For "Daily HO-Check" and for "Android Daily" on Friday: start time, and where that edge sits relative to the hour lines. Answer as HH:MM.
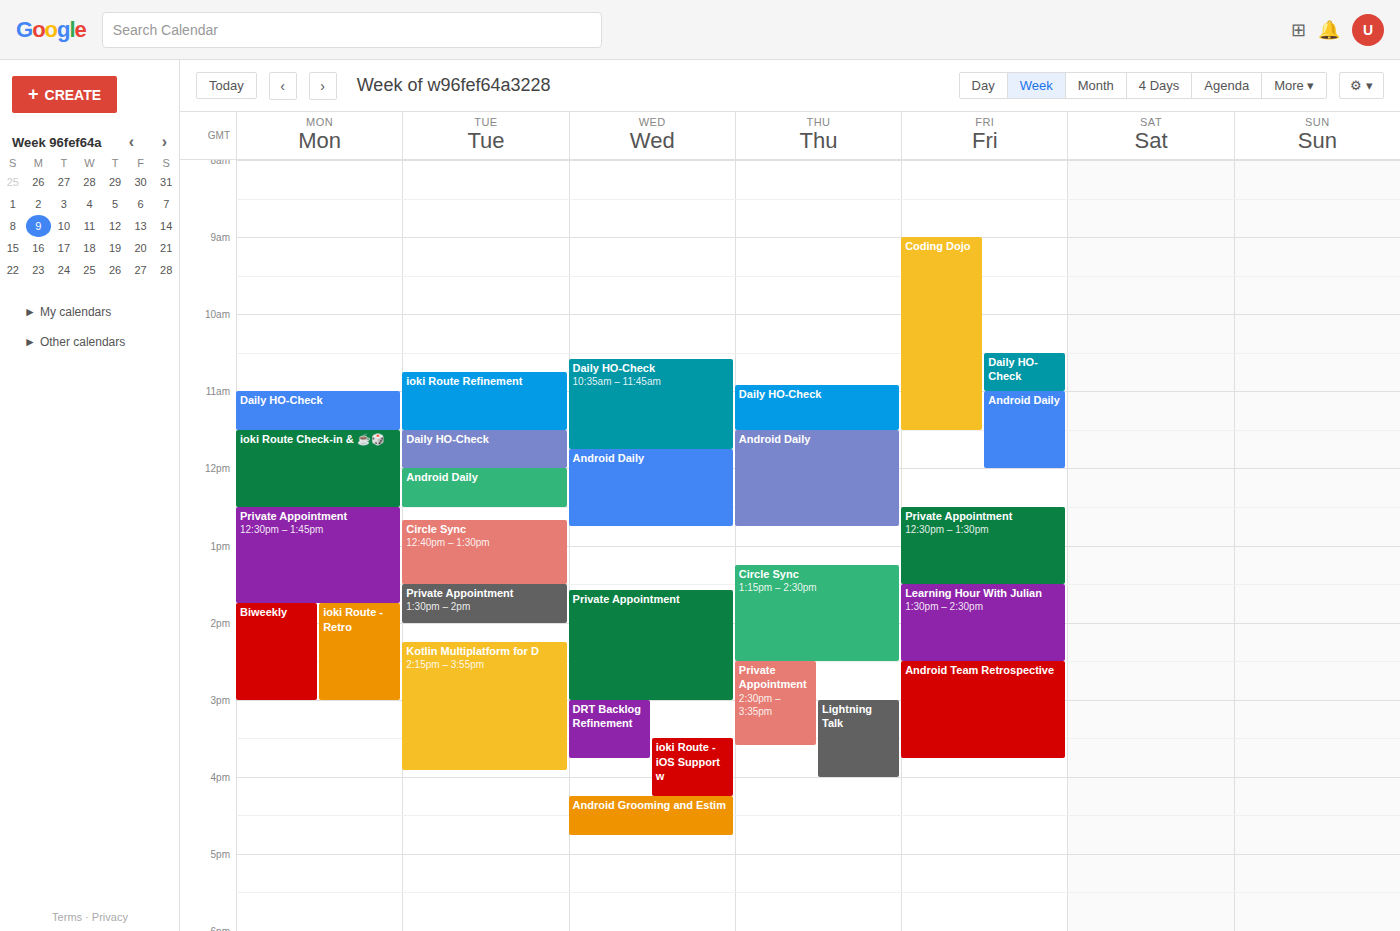
"Daily HO-Check": 10:30, halfway between the 10:00 and 11:00 lines. "Android Daily": 11:00, exactly on the 11:00 line.